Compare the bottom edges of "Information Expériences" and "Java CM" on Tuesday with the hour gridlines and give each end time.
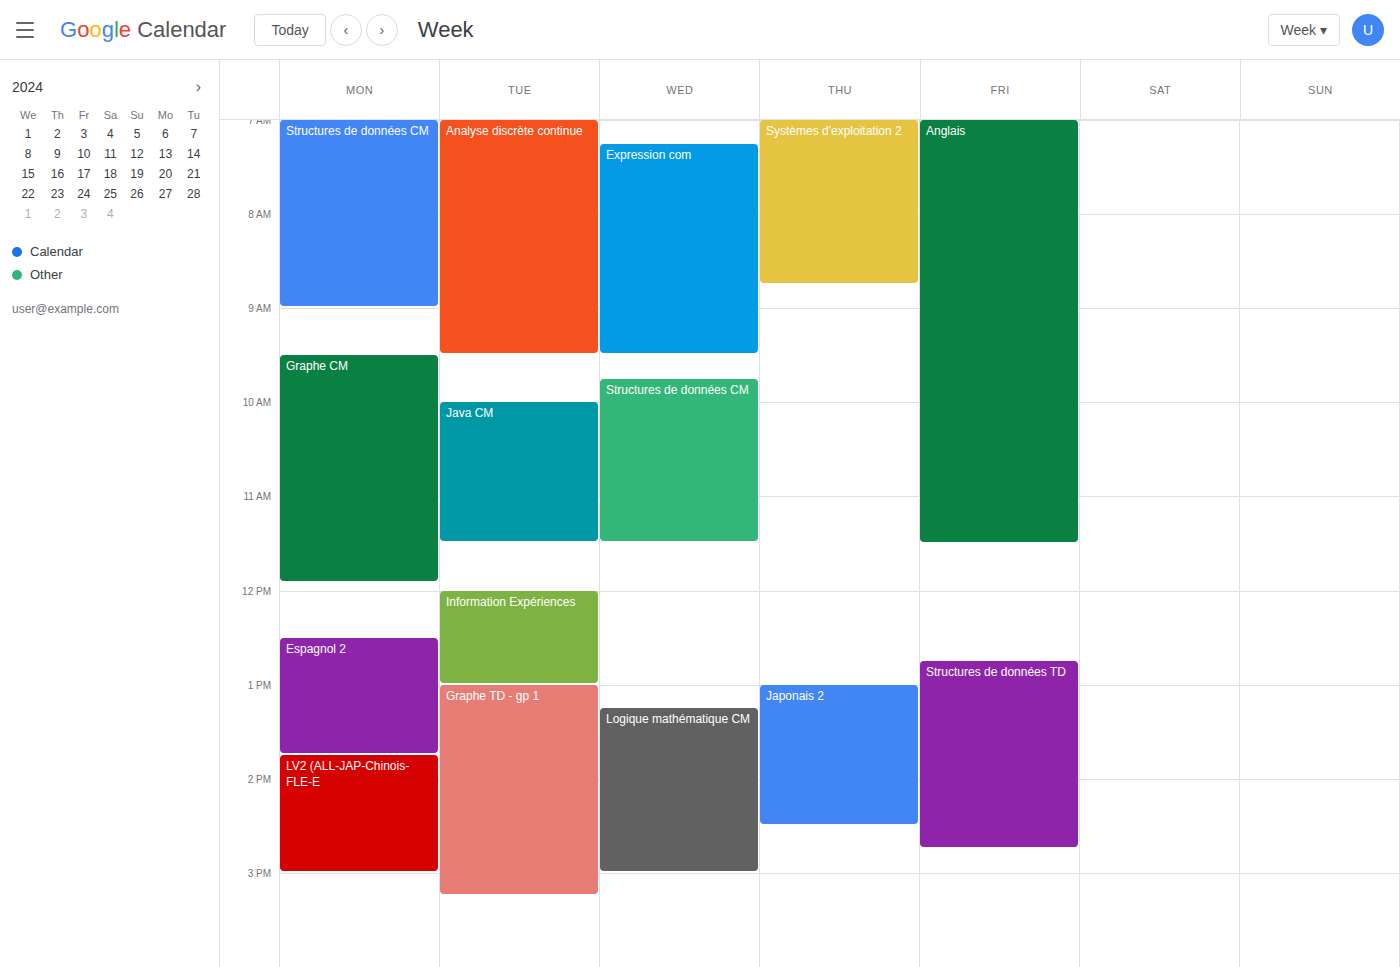
"Information Expériences": 13:00, exactly on the 13:00 line. "Java CM": 11:30, halfway between the 11:00 and 12:00 lines.